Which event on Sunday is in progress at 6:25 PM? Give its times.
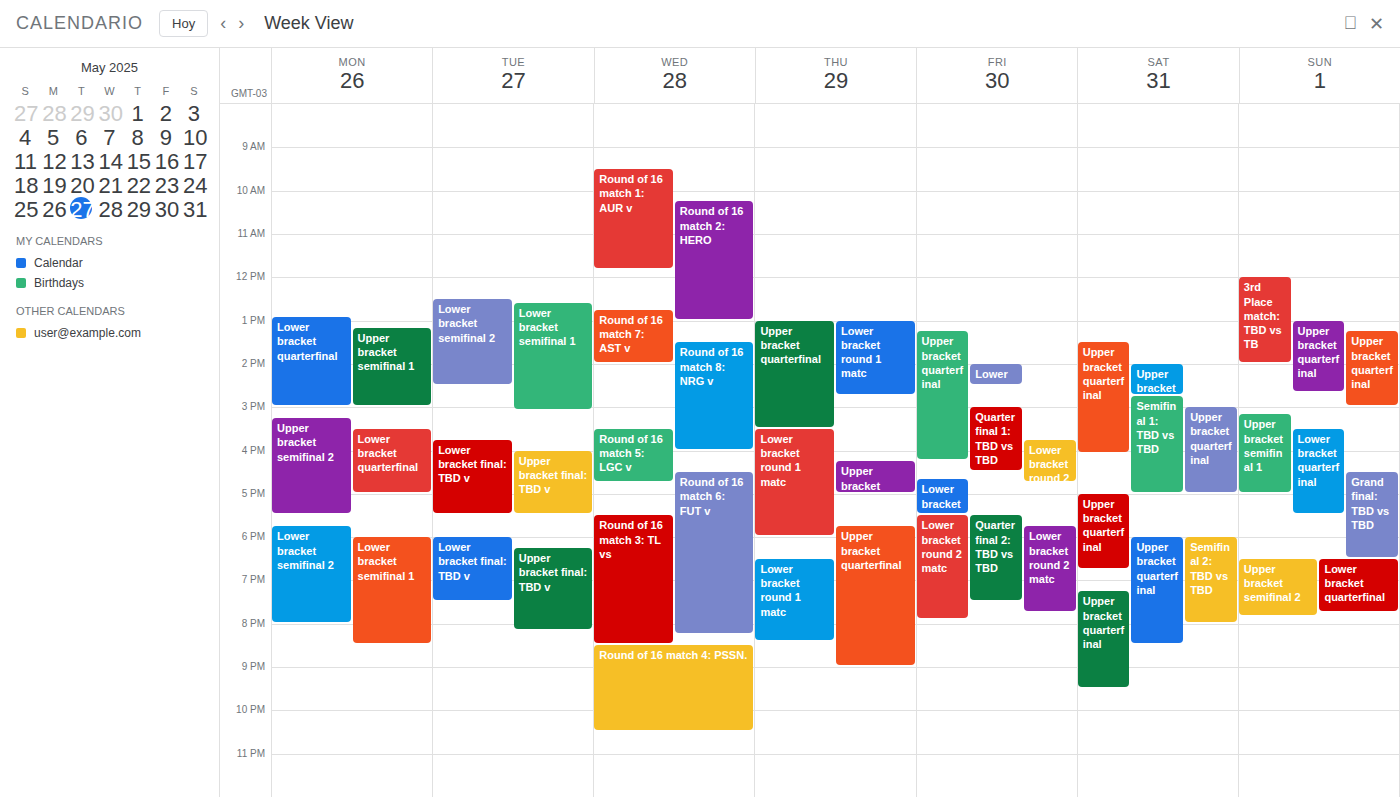
"Grand final: TBD vs TBD", 4:30 PM to 6:30 PM